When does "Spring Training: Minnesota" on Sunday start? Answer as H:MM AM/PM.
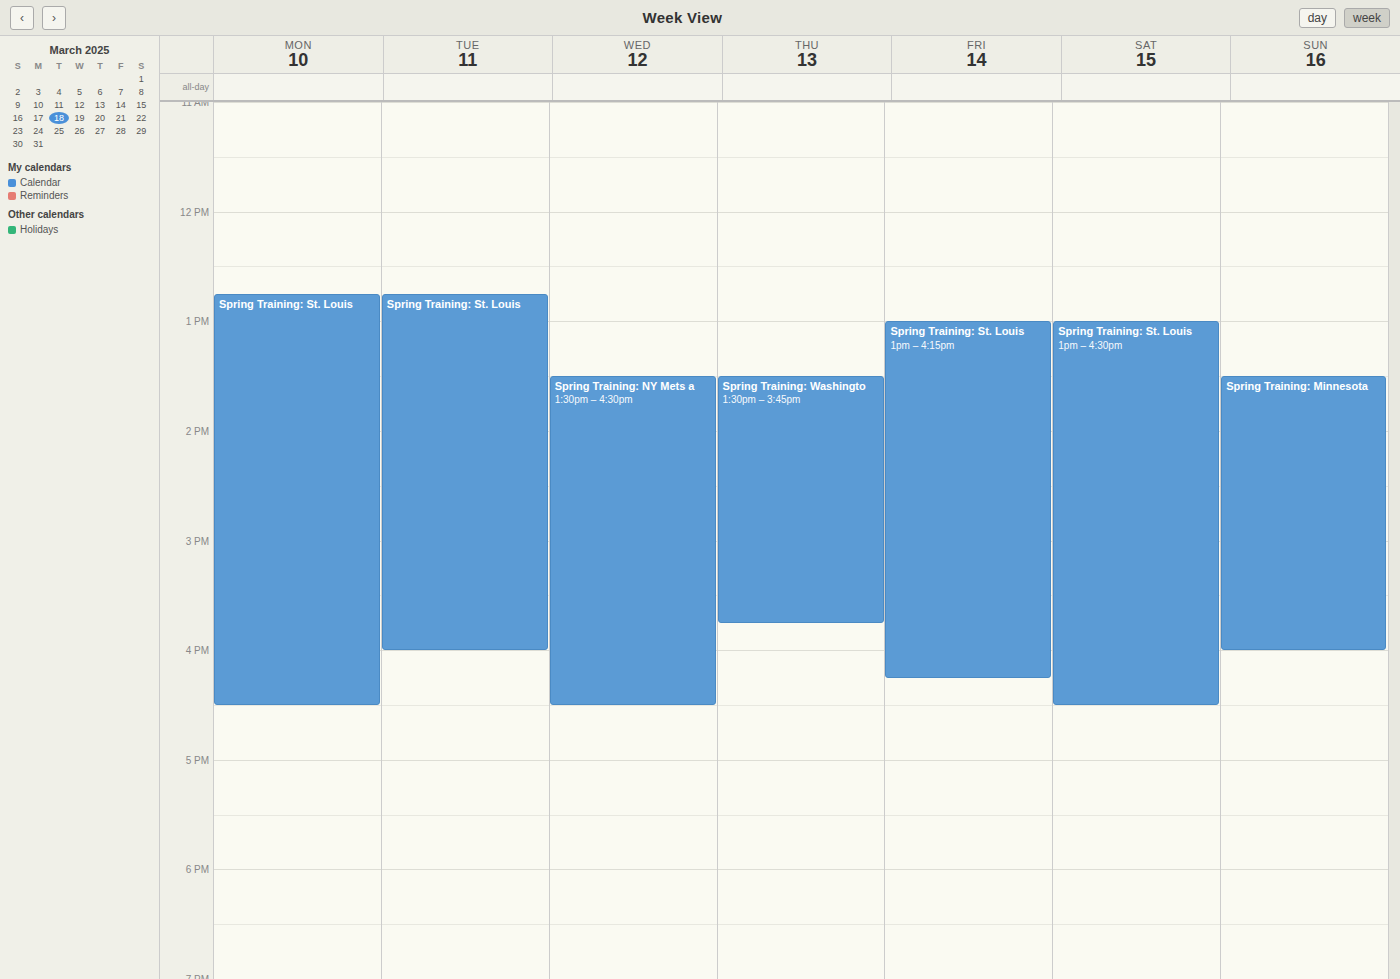
1:30 PM